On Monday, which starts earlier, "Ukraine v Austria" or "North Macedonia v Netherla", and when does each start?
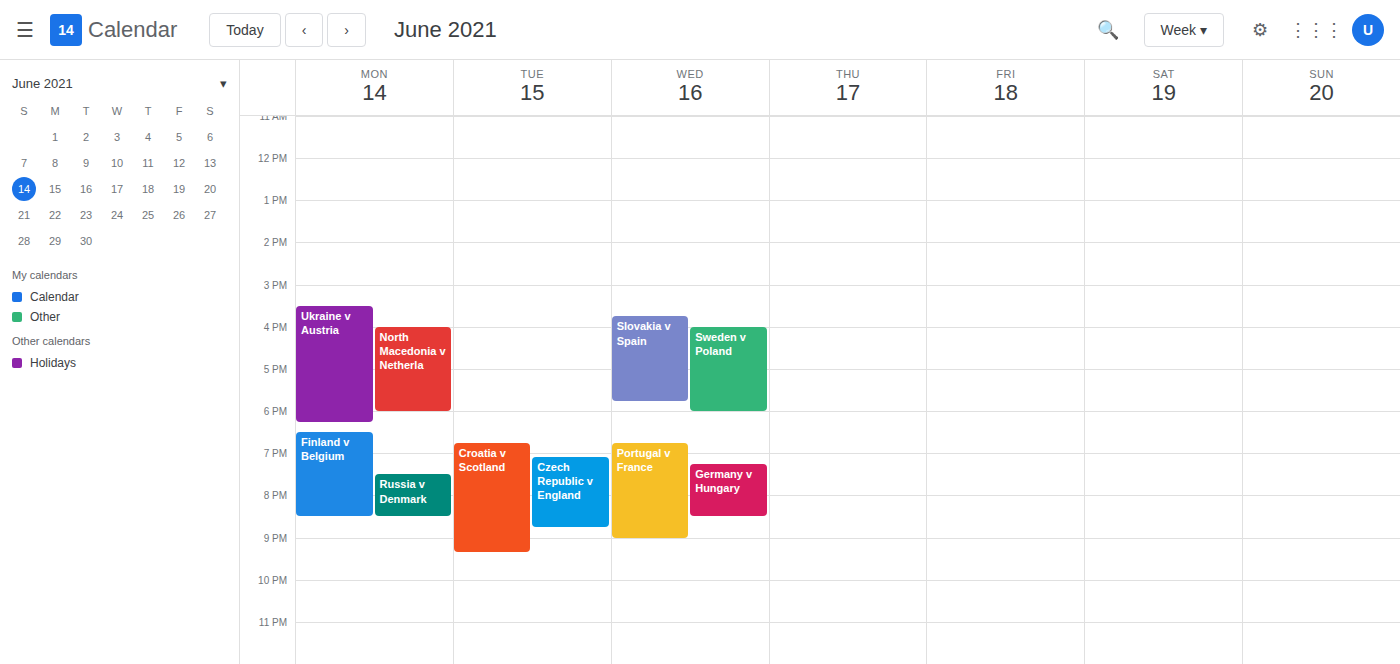
"Ukraine v Austria" 3:30 PM; "North Macedonia v Netherla" 4:00 PM.